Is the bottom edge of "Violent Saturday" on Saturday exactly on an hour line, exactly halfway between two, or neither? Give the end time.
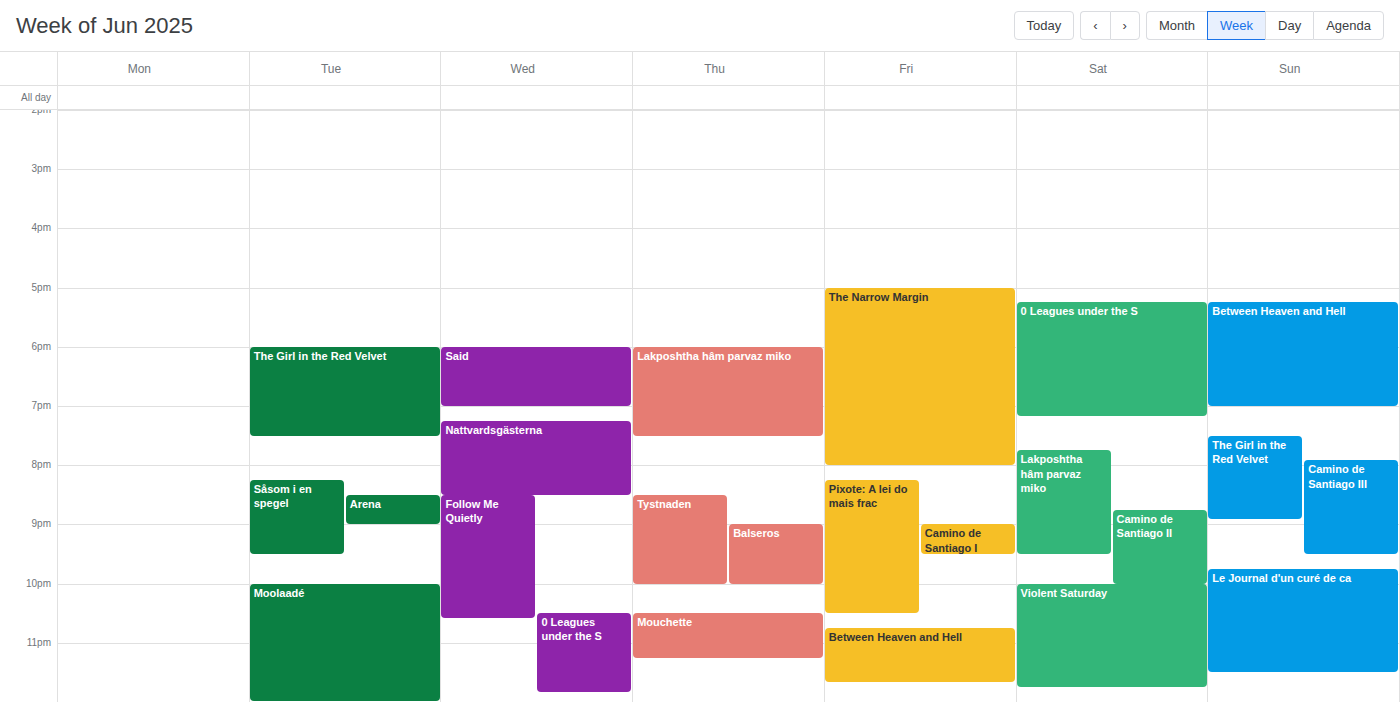
11:45 PM -- neither: three quarters of the way from the 11 PM line to the 12 AM line.